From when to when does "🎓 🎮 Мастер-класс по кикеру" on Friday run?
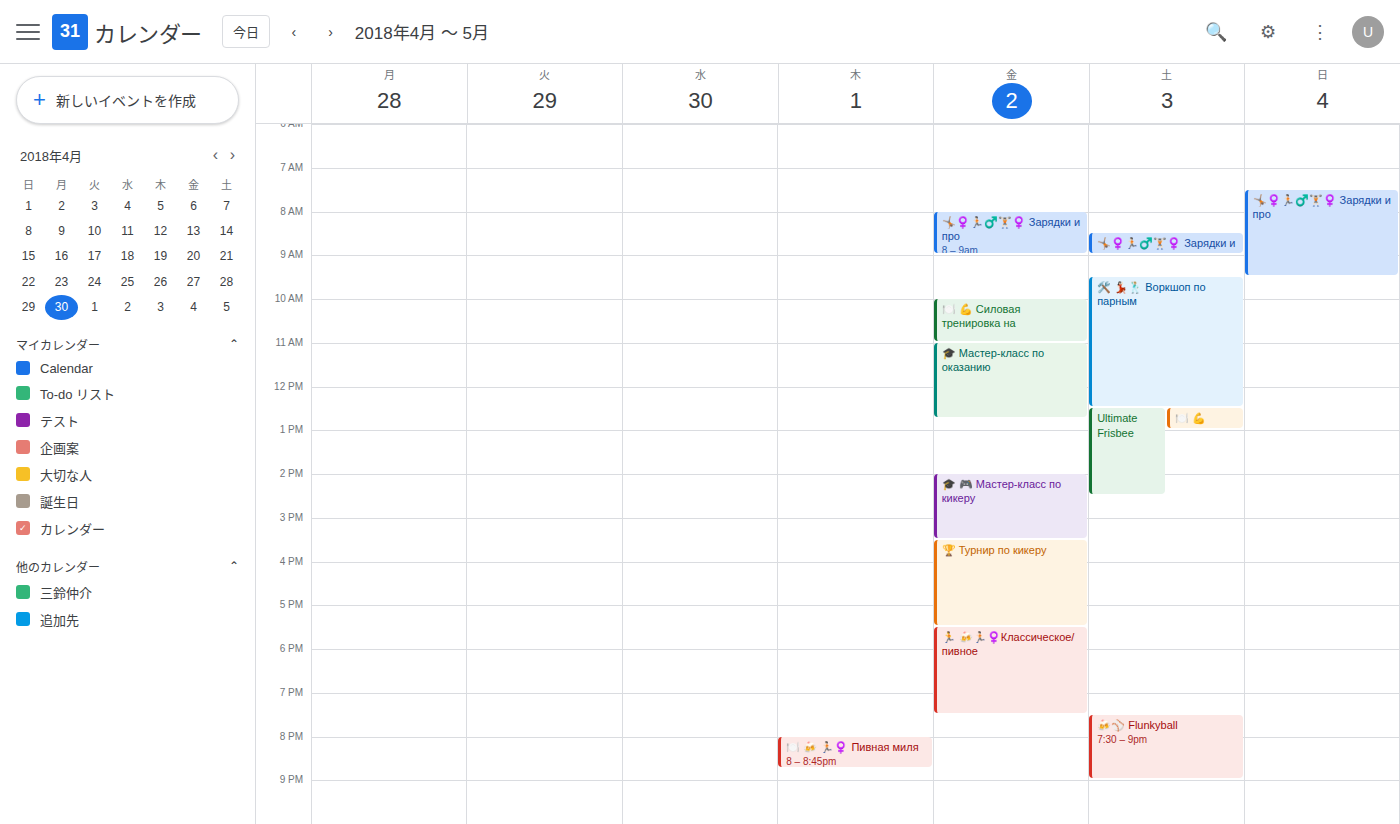
2:00 PM to 3:30 PM